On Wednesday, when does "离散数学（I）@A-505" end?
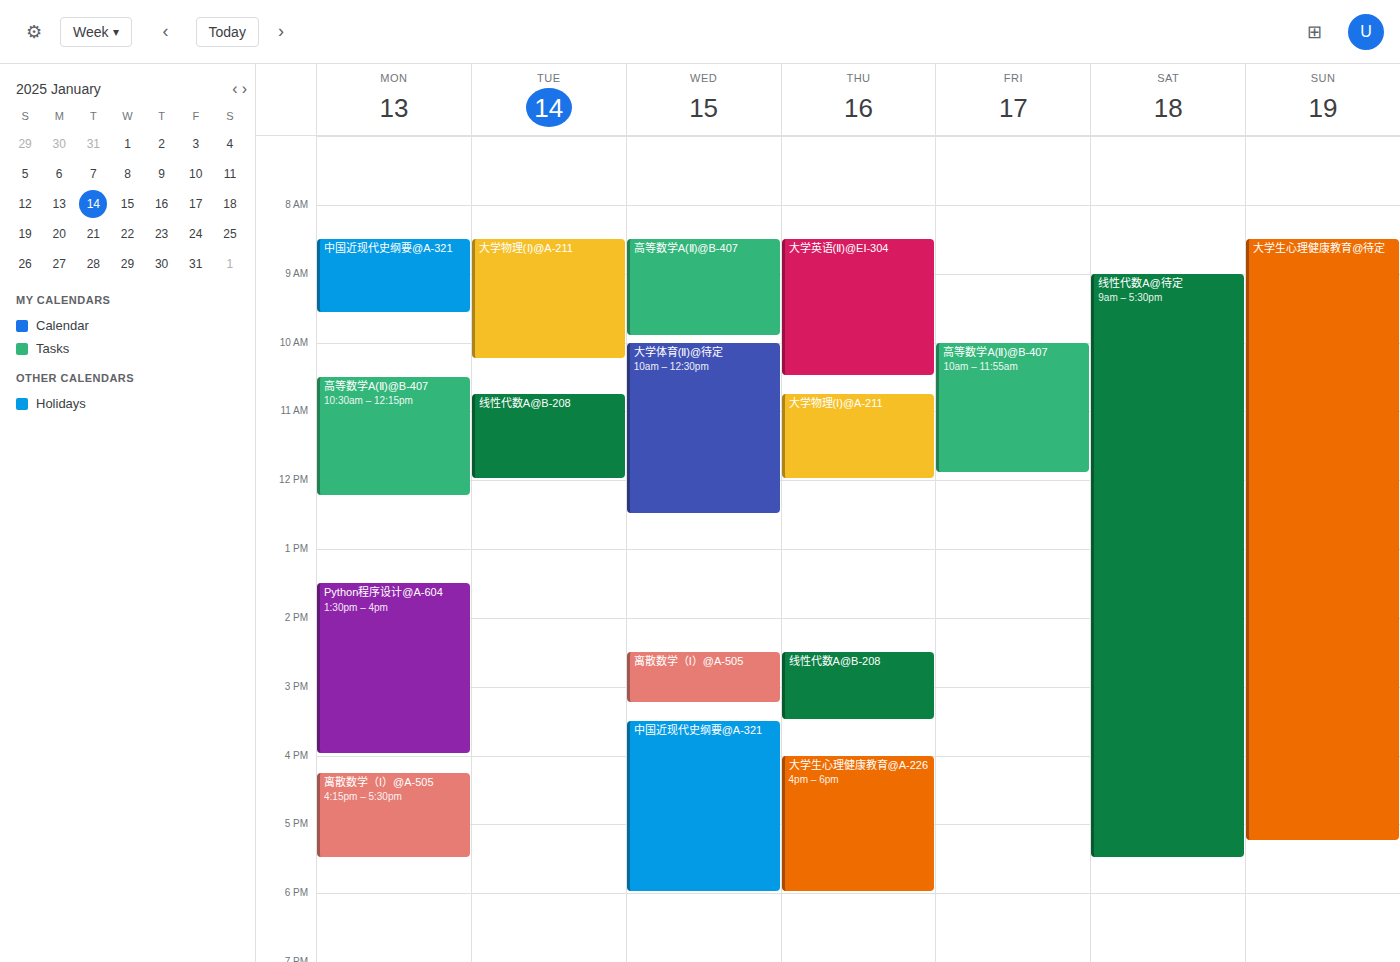
3:15 PM